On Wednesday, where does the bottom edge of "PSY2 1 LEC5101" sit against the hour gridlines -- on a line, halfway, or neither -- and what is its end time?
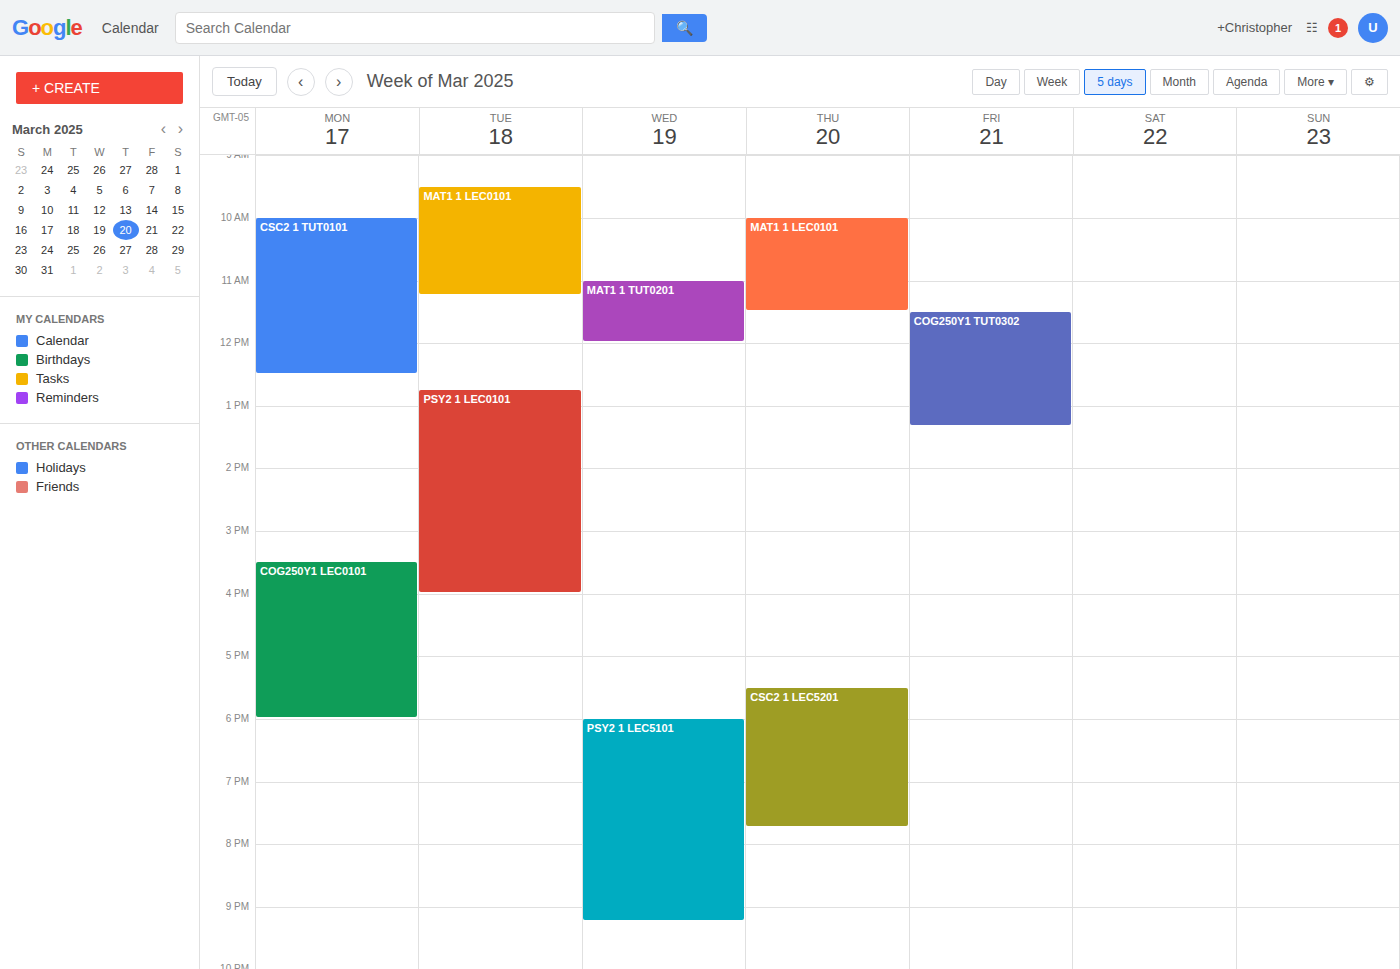
9:15 PM -- neither: a quarter of the way from the 9 PM line to the 10 PM line.